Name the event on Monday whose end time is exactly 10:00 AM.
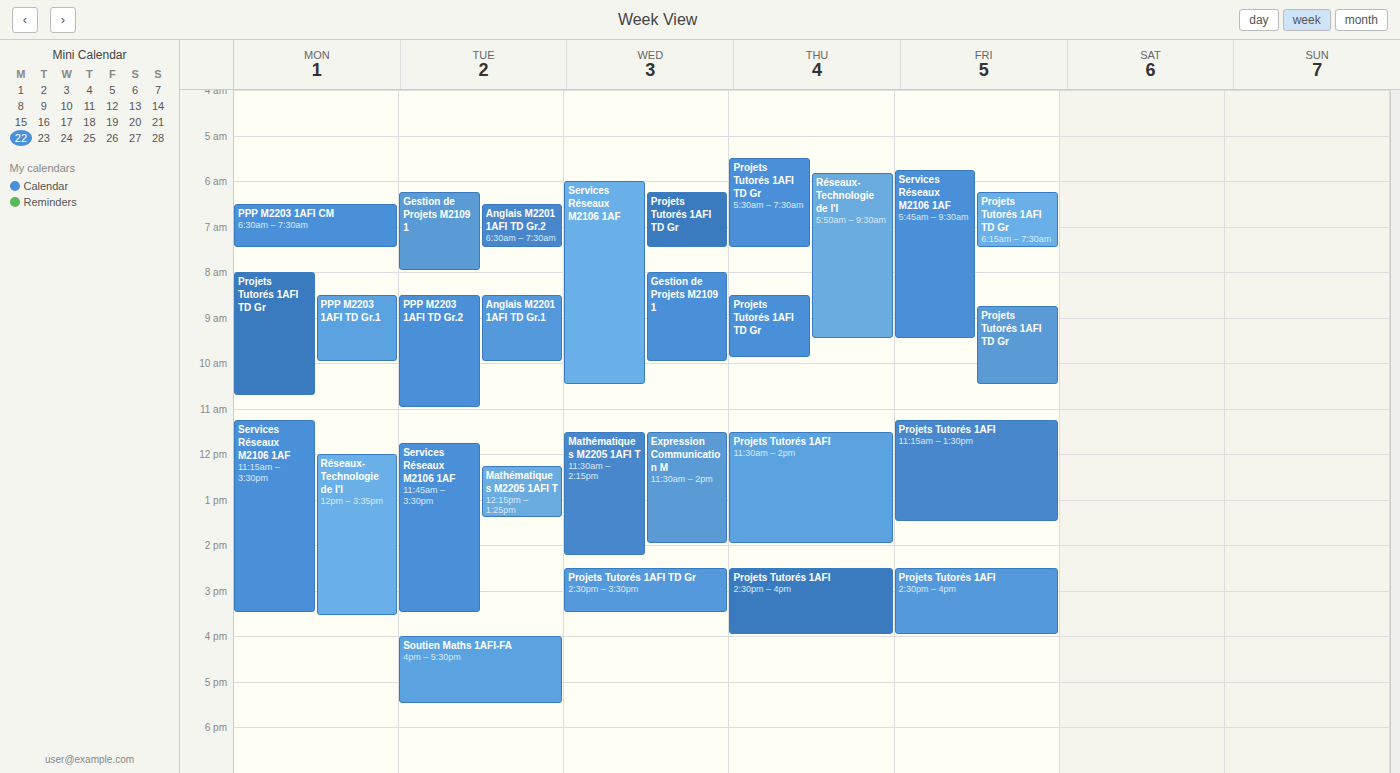
"PPP M2203 1AFI TD Gr.1"